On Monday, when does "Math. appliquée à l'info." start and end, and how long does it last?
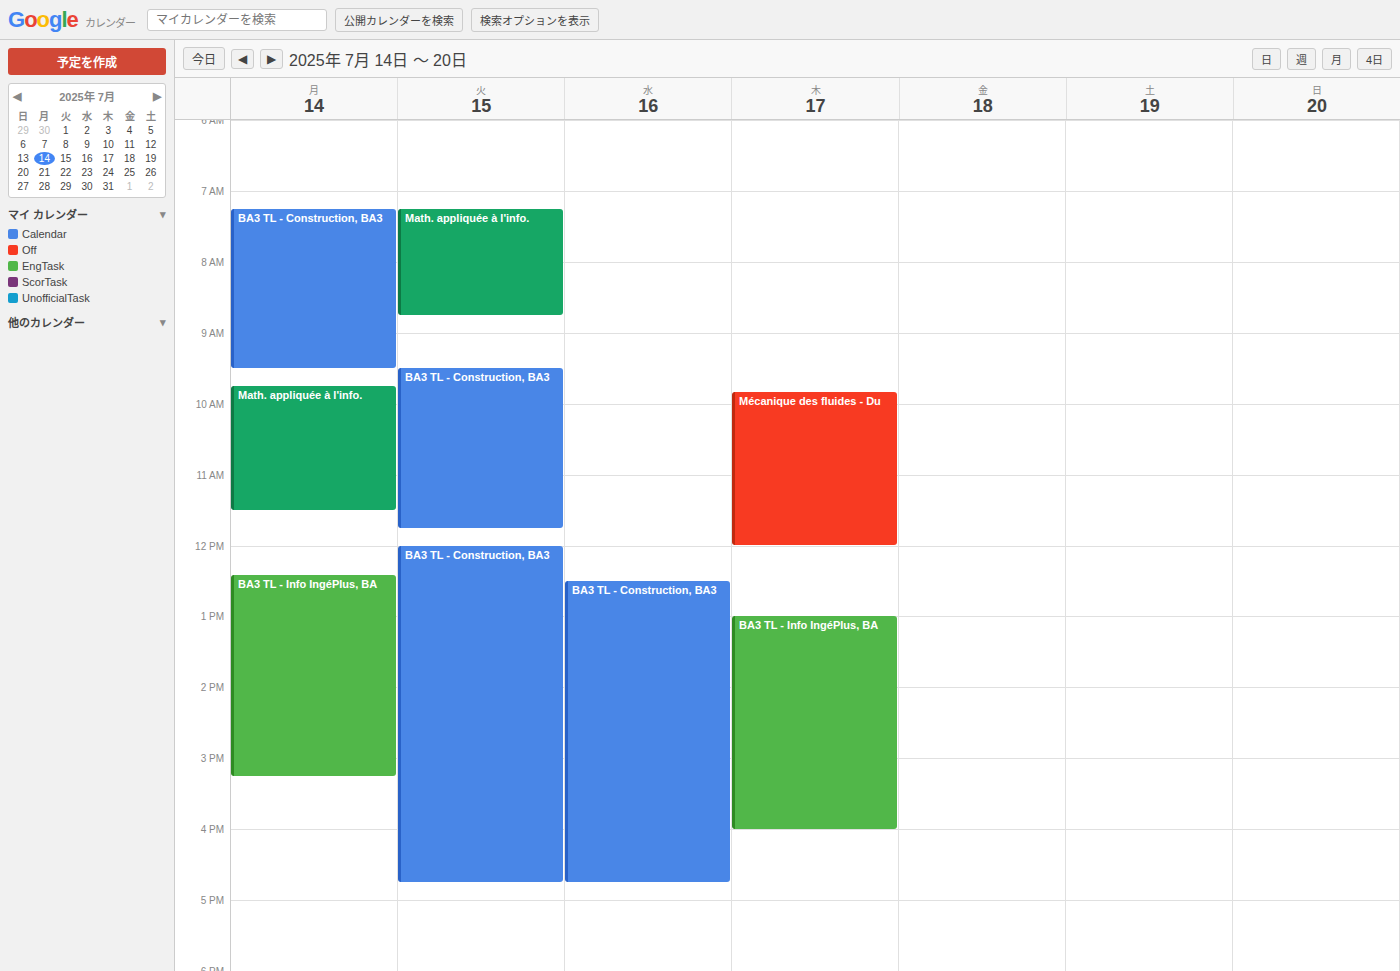
9:45 AM to 11:30 AM, 1 hour 45 minutes